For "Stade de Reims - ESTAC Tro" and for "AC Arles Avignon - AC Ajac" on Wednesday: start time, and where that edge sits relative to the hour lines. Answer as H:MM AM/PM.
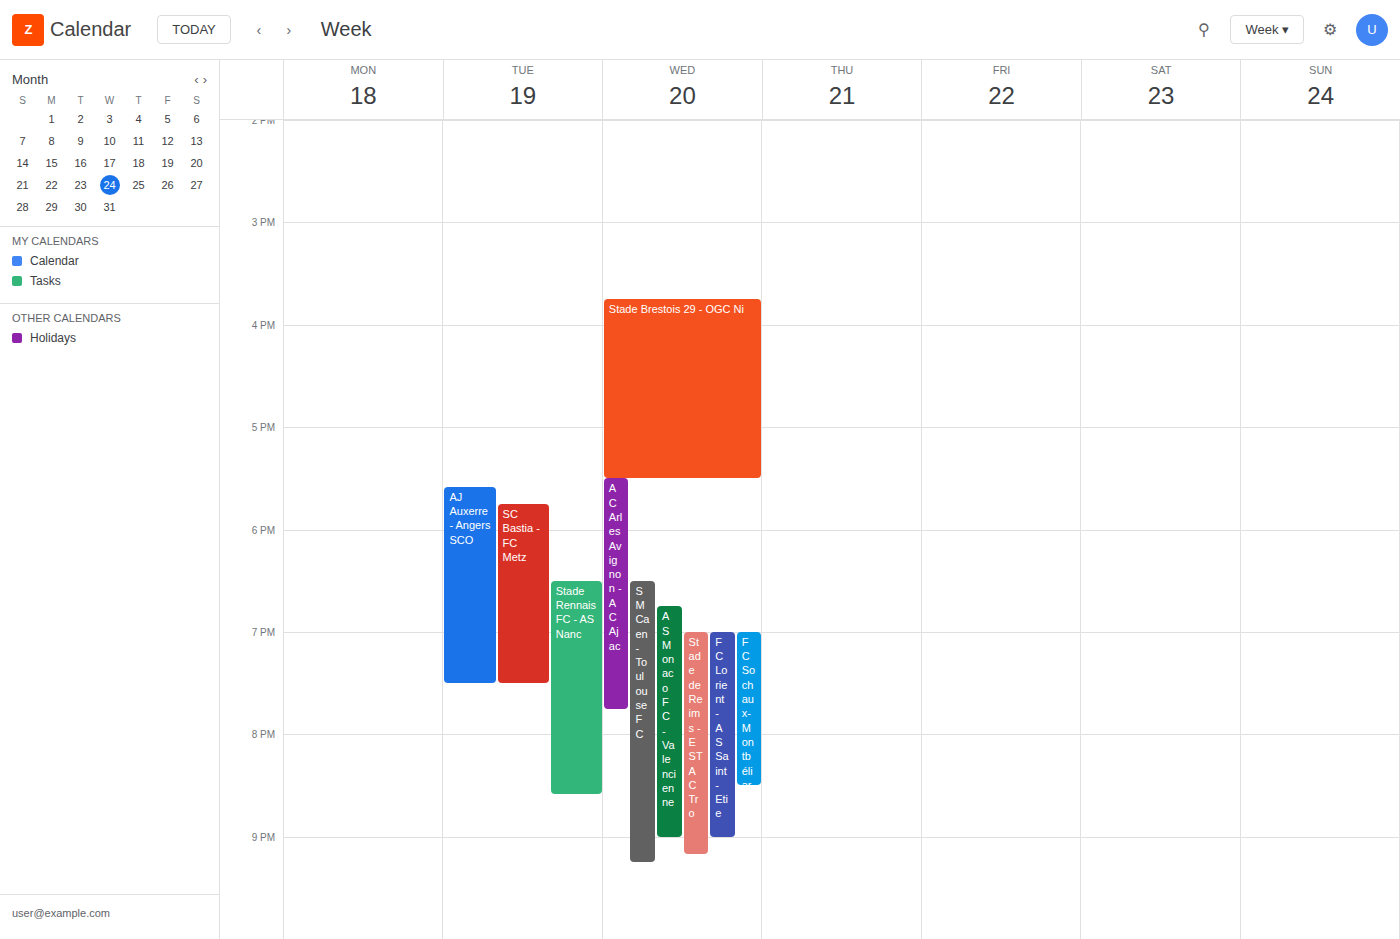
"Stade de Reims - ESTAC Tro": 7:00 PM, exactly on the 7 PM line. "AC Arles Avignon - AC Ajac": 5:30 PM, halfway between the 5 PM and 6 PM lines.